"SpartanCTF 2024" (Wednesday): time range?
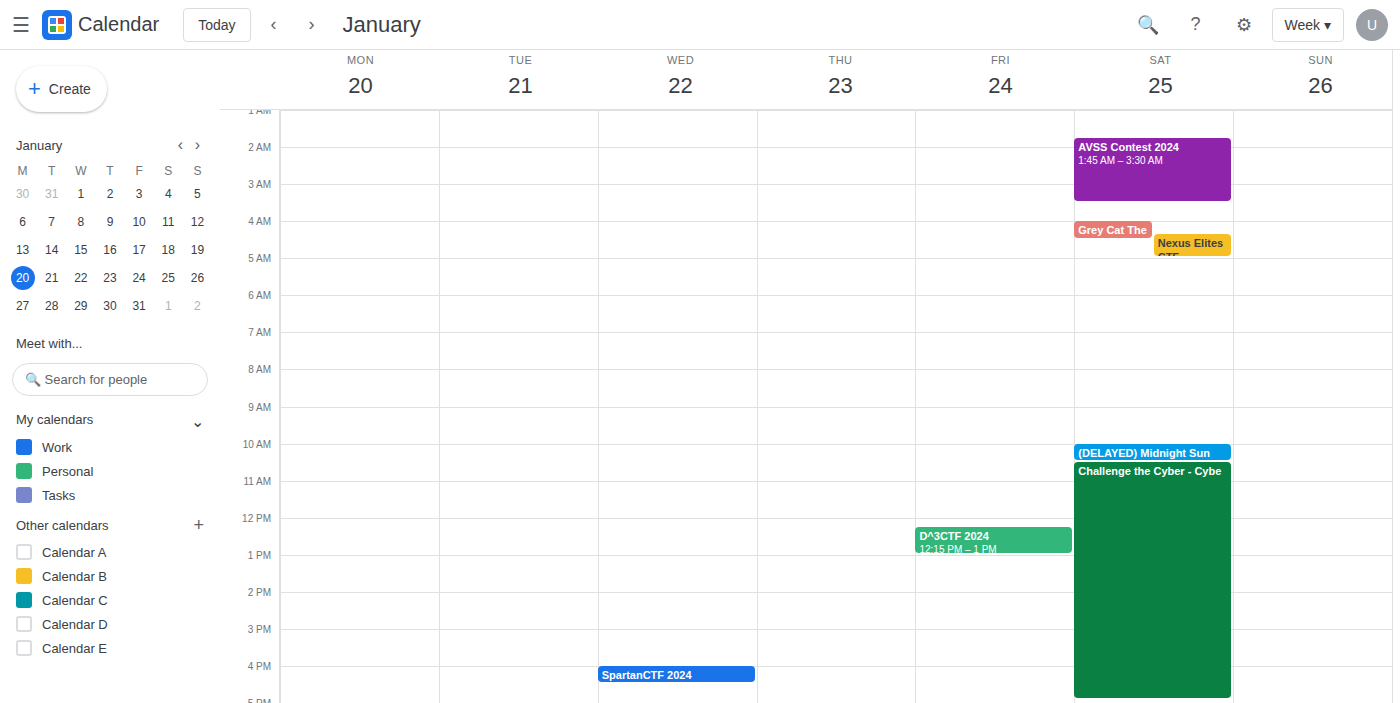
16:00 to 16:30